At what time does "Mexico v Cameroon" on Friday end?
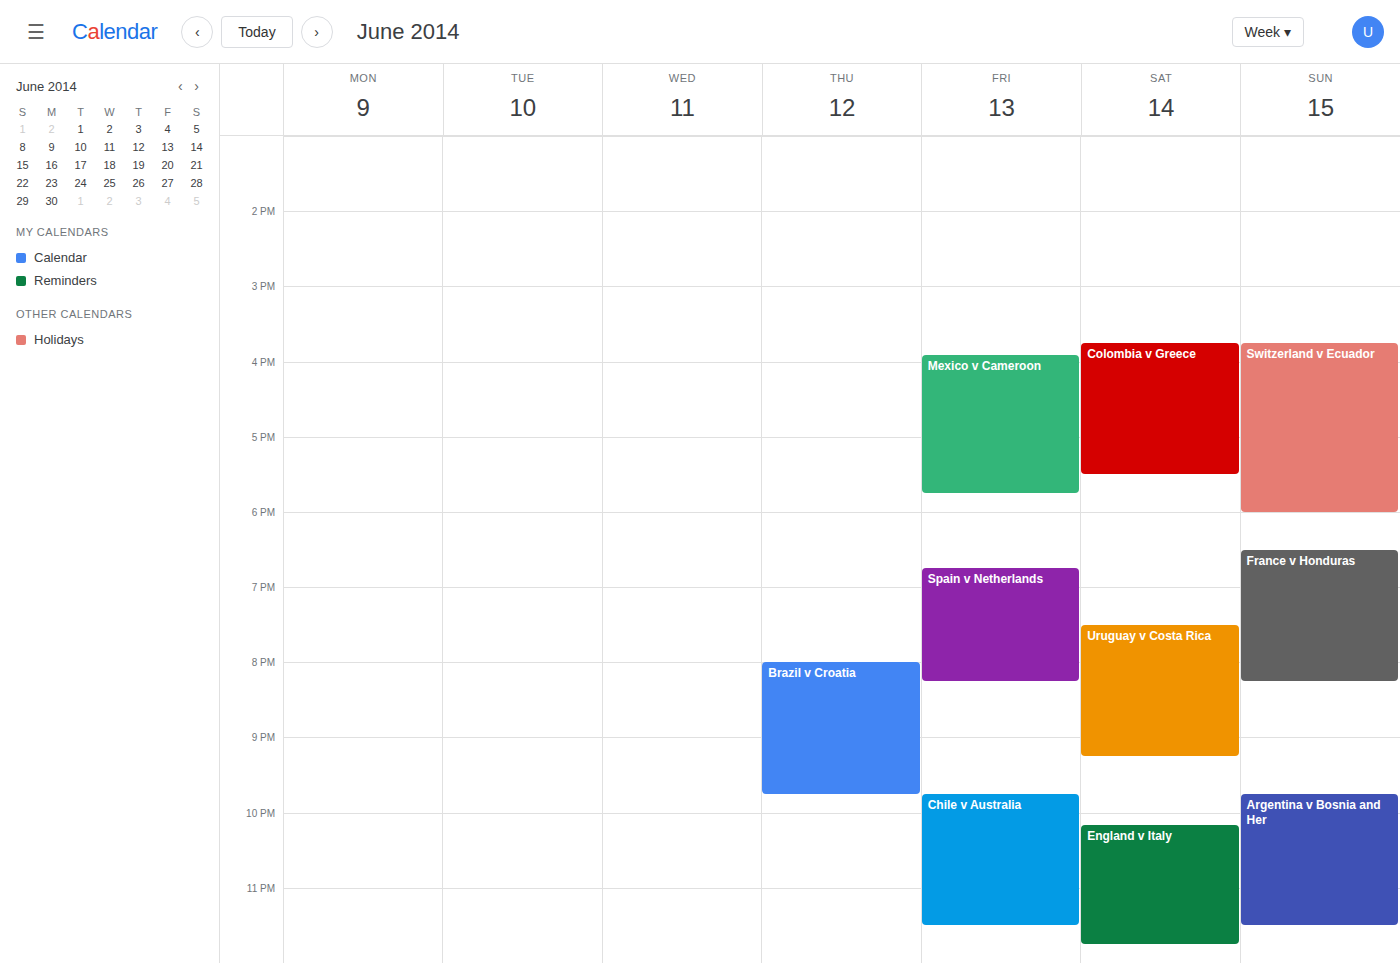
17:45